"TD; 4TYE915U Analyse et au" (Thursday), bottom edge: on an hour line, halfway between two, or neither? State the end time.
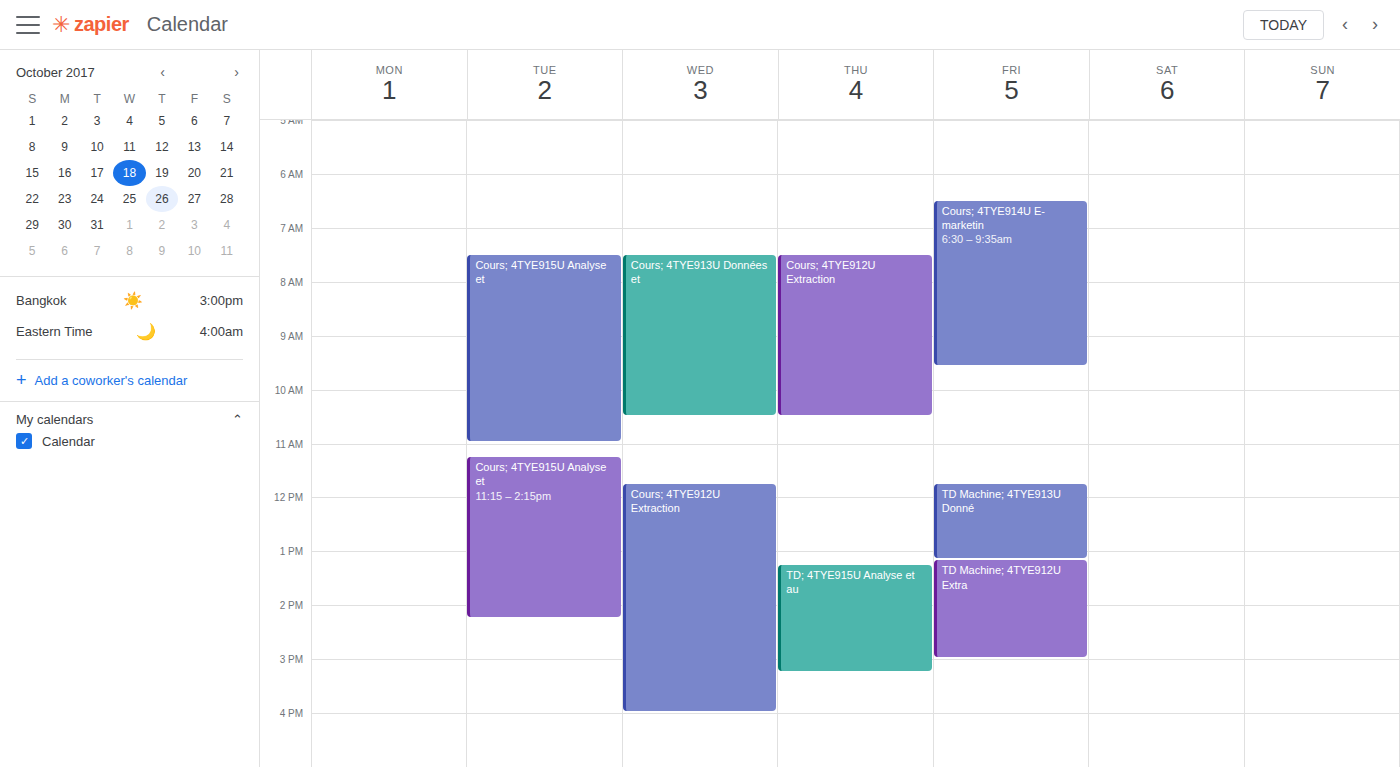
3:15 PM -- neither: a quarter of the way from the 3 PM line to the 4 PM line.